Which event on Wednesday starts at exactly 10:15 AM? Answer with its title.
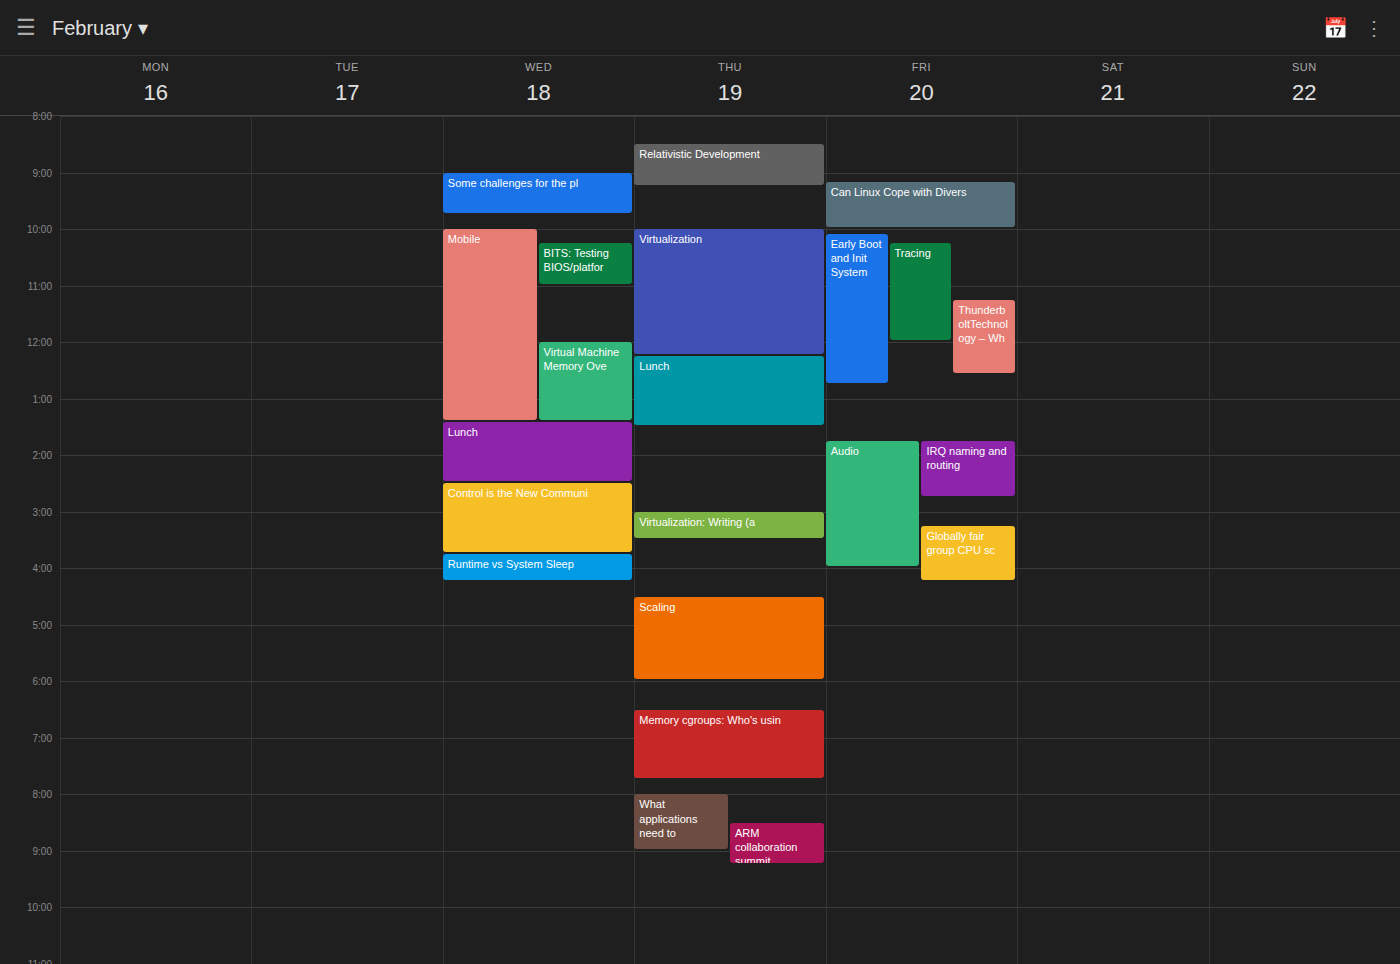
"BITS: Testing BIOS/platfor"